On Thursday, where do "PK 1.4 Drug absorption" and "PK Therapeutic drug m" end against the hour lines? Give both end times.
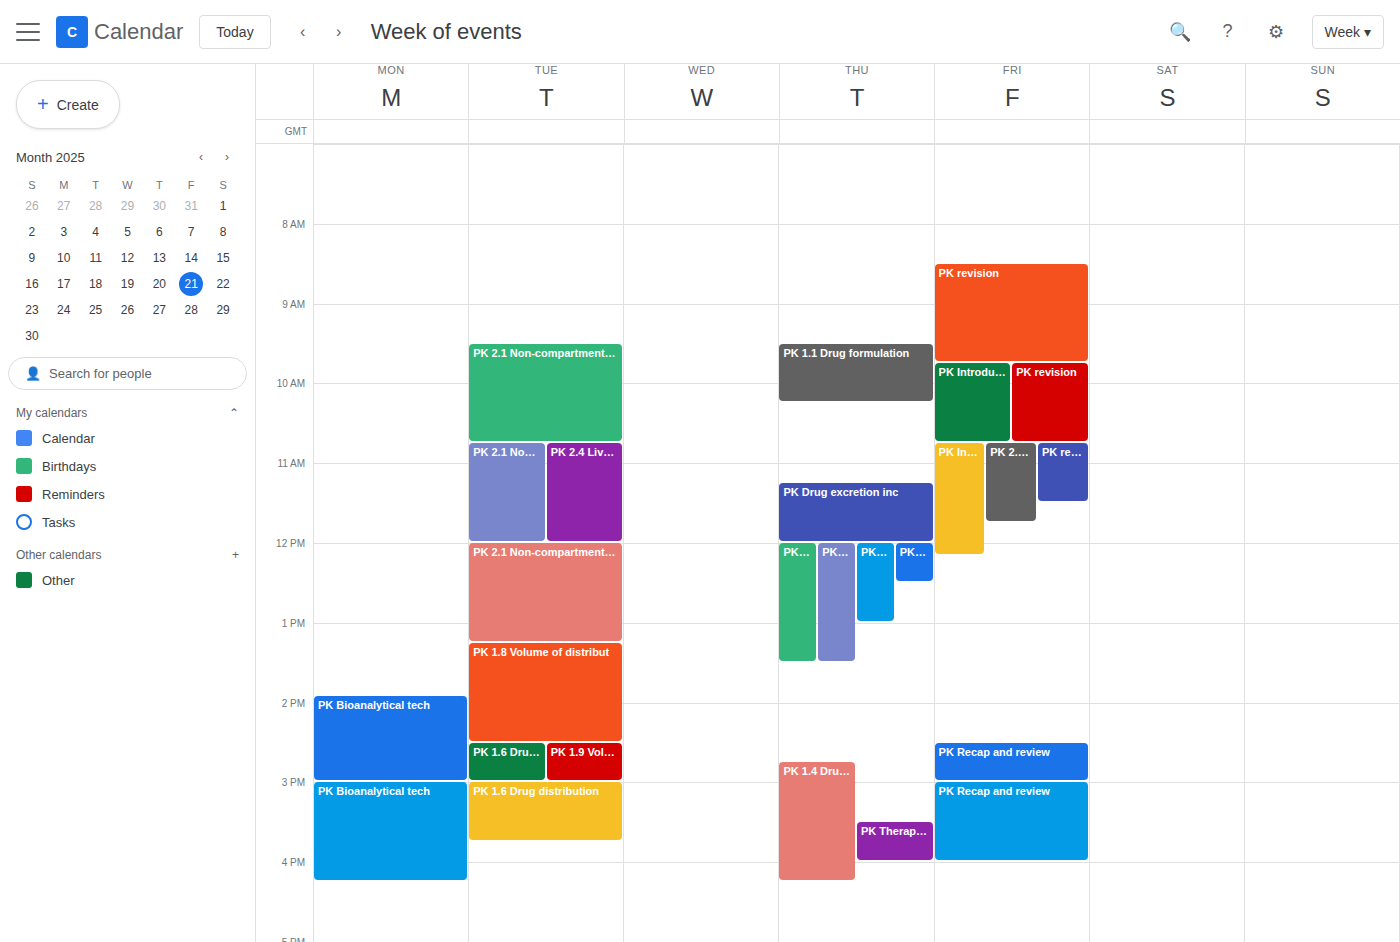
"PK 1.4 Drug absorption": 4:15 PM, neither: a quarter of the way from the 4 PM line to the 5 PM line. "PK Therapeutic drug m": 4:00 PM, exactly on the 4 PM line.